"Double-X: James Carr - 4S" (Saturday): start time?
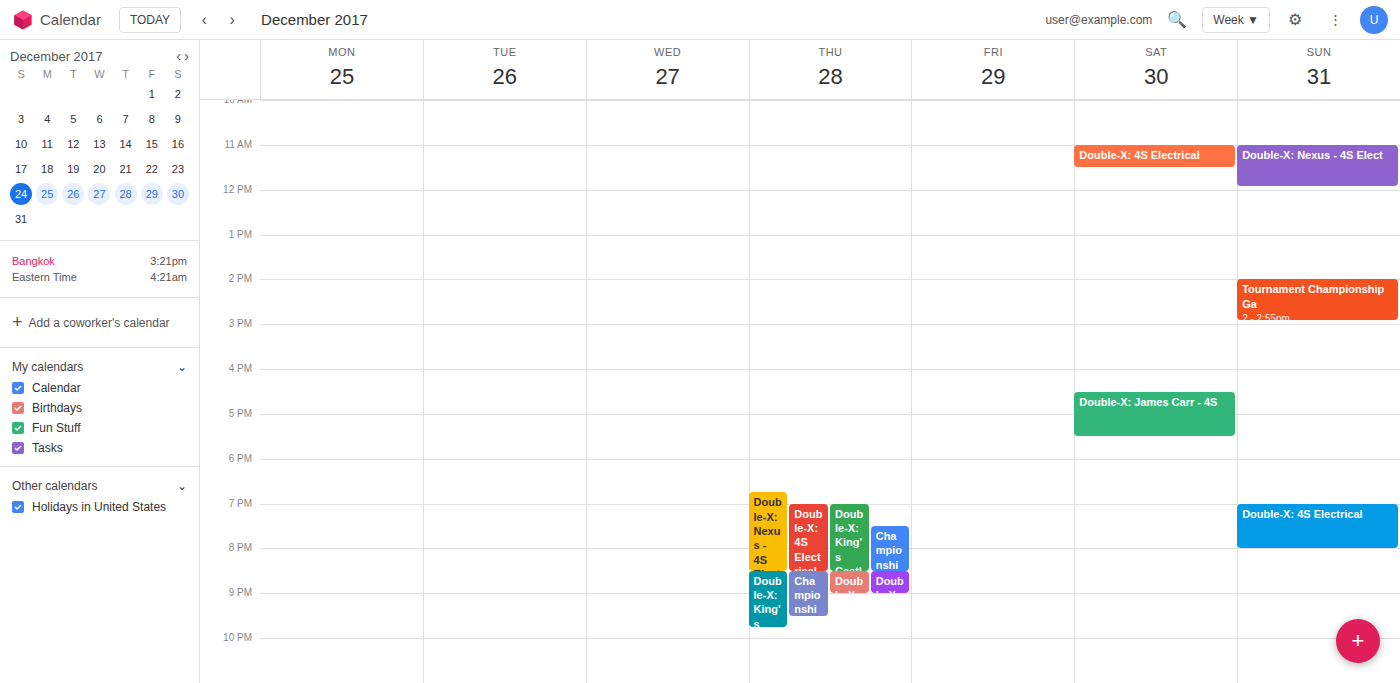
4:30 PM